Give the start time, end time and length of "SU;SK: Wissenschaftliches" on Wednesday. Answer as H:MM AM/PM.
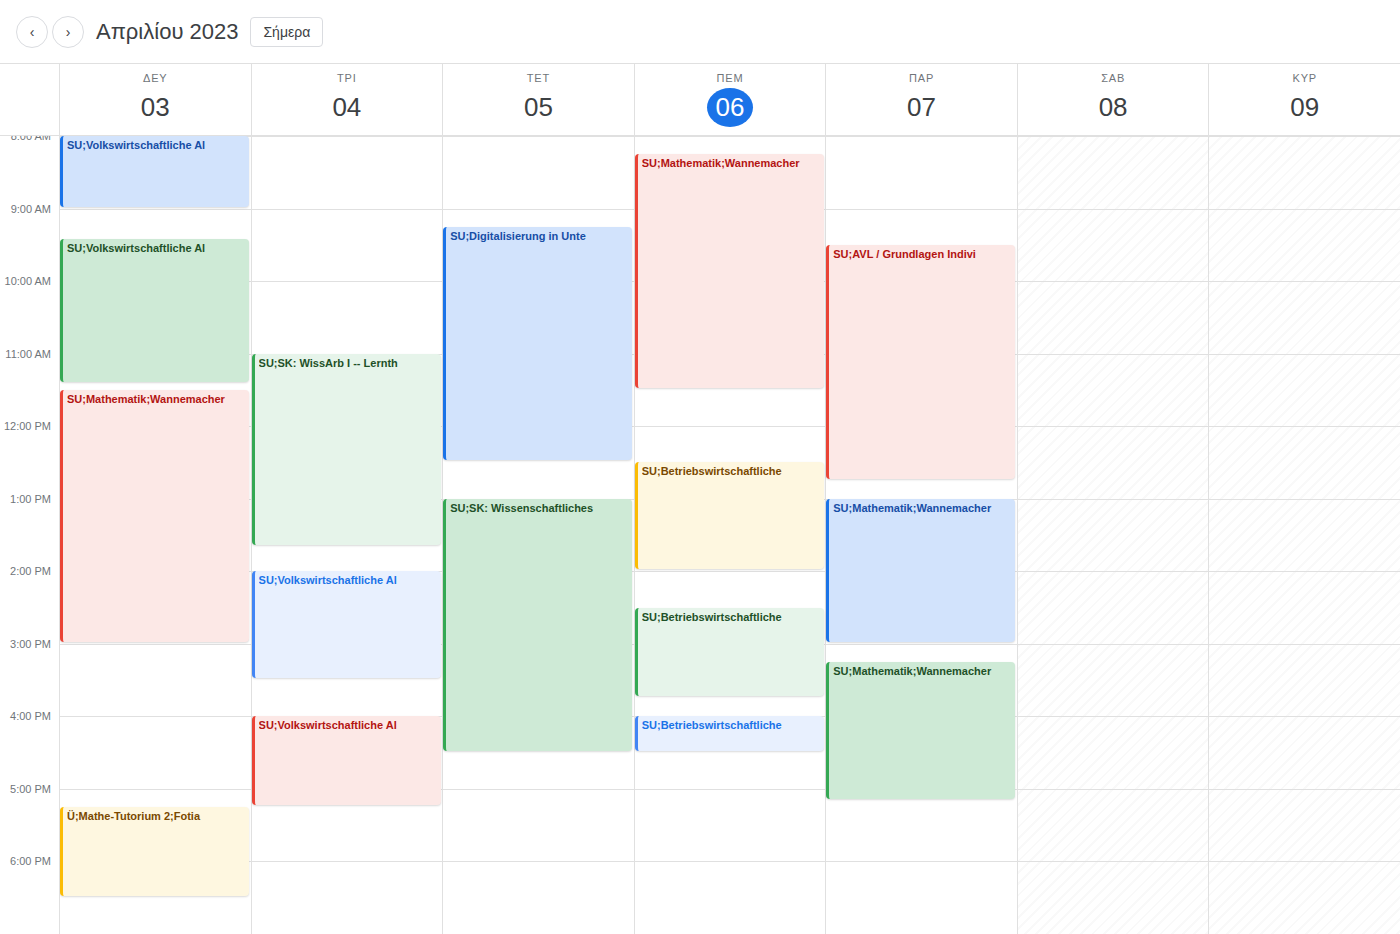
1:00 PM to 4:30 PM, 3 hours 30 minutes